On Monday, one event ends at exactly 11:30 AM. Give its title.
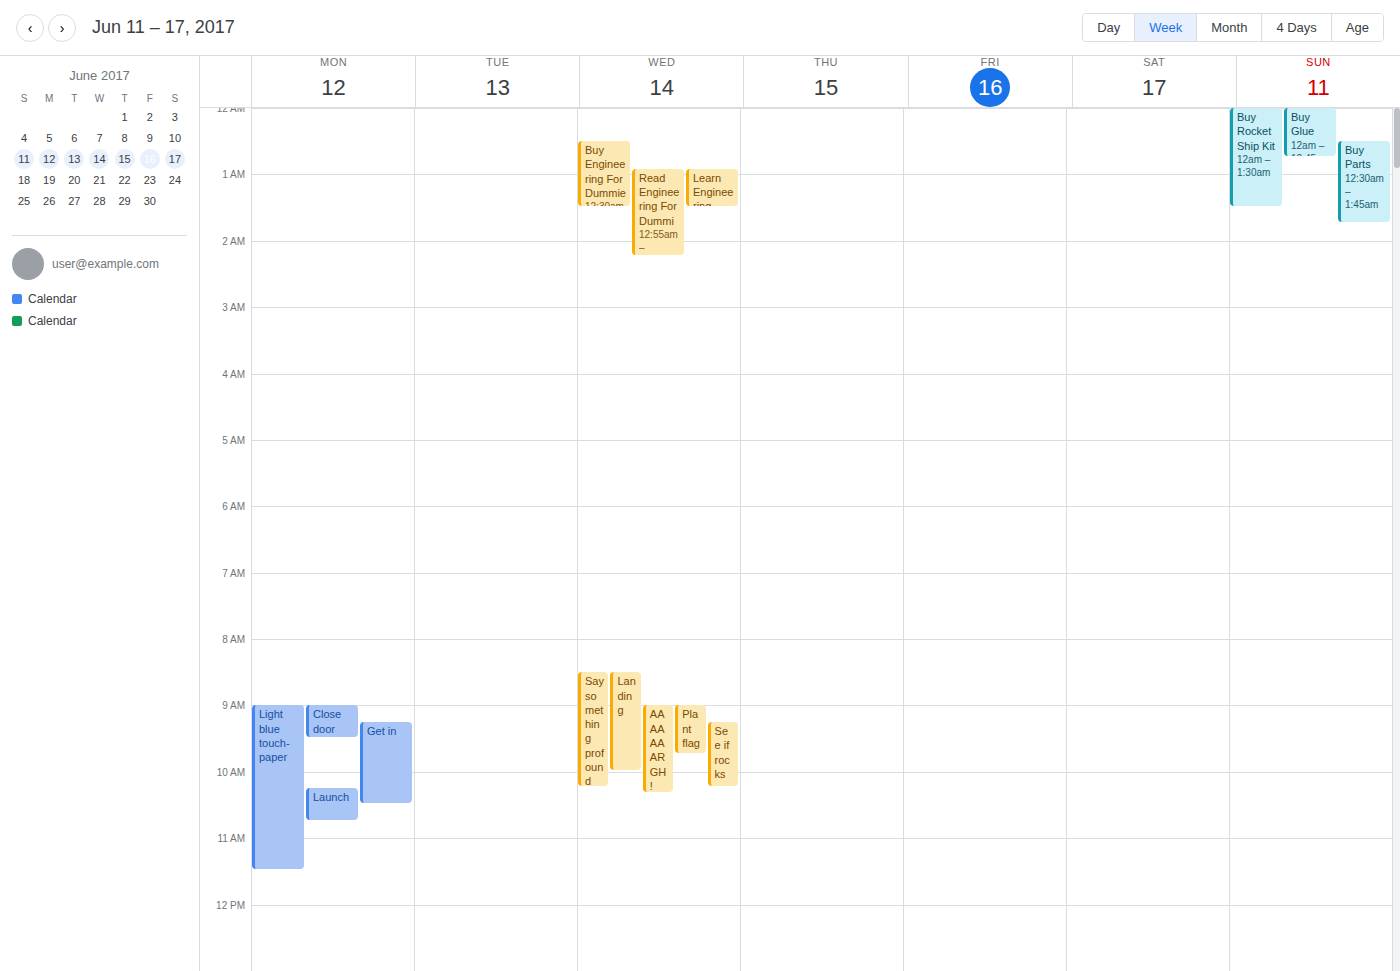
"Light blue touch-paper"